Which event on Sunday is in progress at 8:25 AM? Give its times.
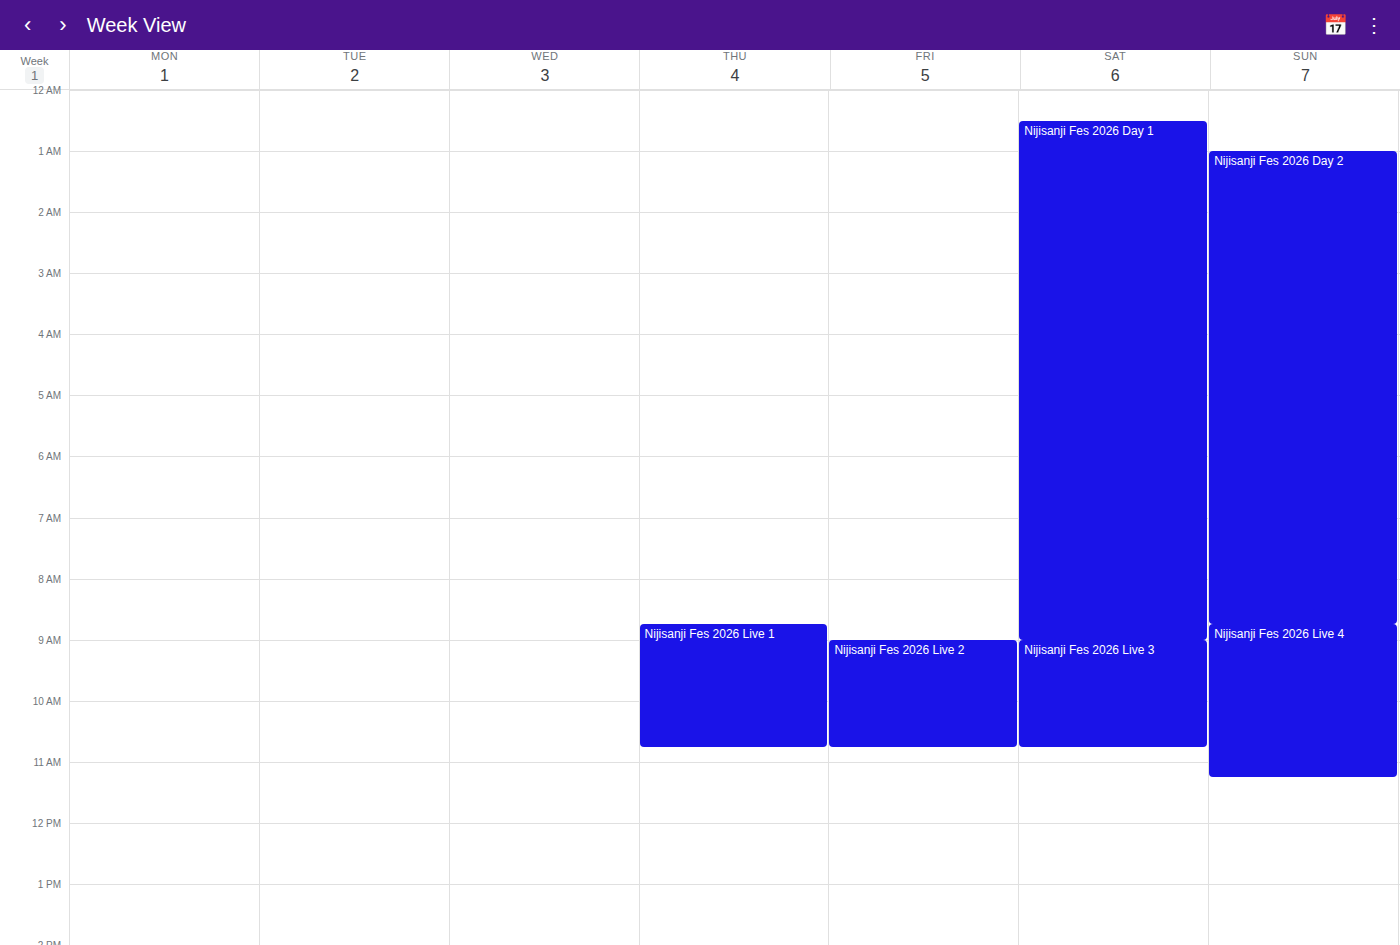
"Nijisanji Fes 2026 Day 2", 1:00 AM to 8:45 AM